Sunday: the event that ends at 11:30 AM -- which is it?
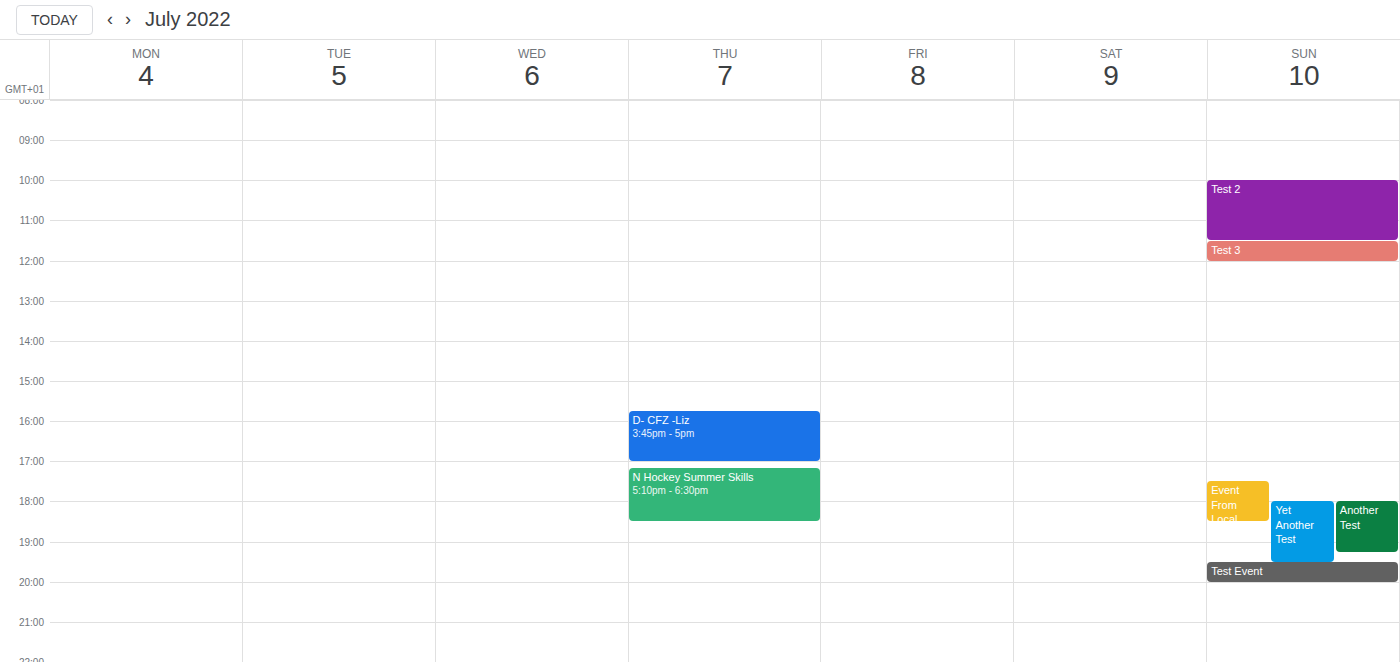
"Test 2"